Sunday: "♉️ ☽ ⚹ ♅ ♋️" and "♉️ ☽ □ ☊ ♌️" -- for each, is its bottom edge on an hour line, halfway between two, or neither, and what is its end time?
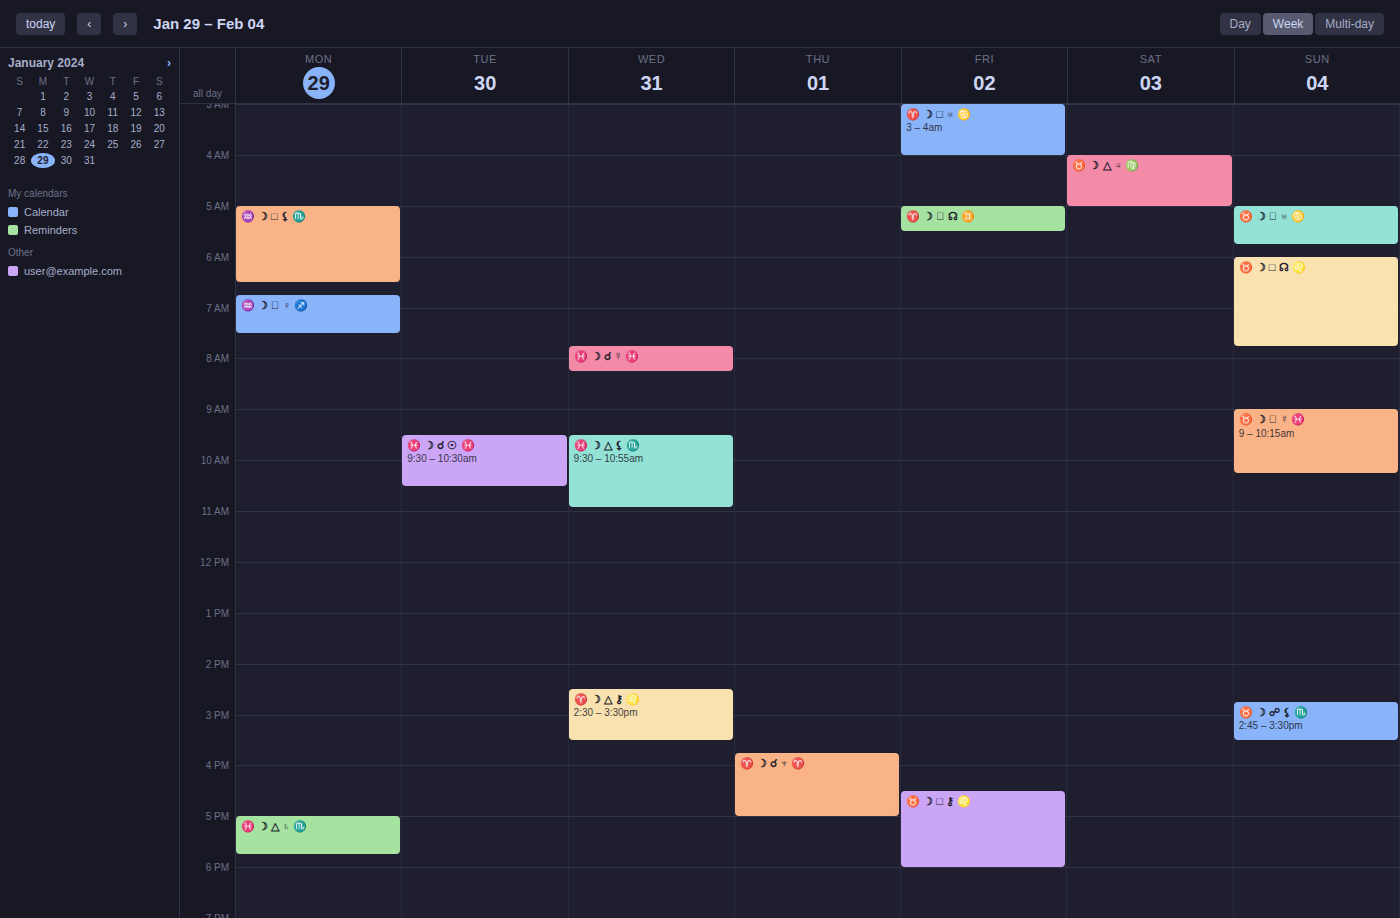
"♉️ ☽ ⚹ ♅ ♋️": 5:45 AM, neither: three quarters of the way from the 5 AM line to the 6 AM line. "♉️ ☽ □ ☊ ♌️": 7:45 AM, neither: three quarters of the way from the 7 AM line to the 8 AM line.